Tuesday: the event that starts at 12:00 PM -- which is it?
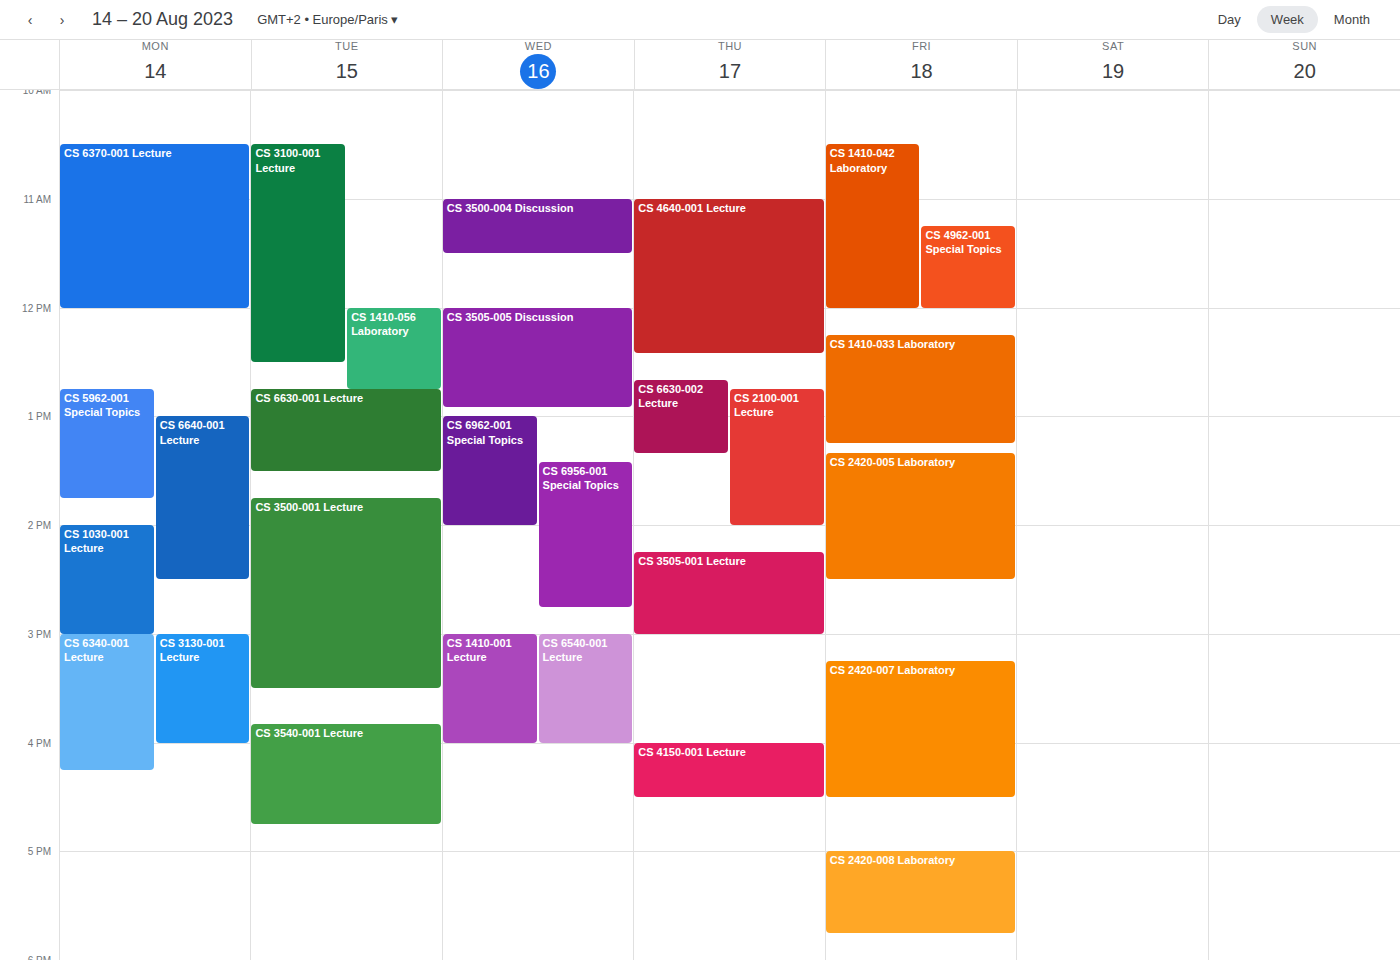
"CS 1410-056 Laboratory"